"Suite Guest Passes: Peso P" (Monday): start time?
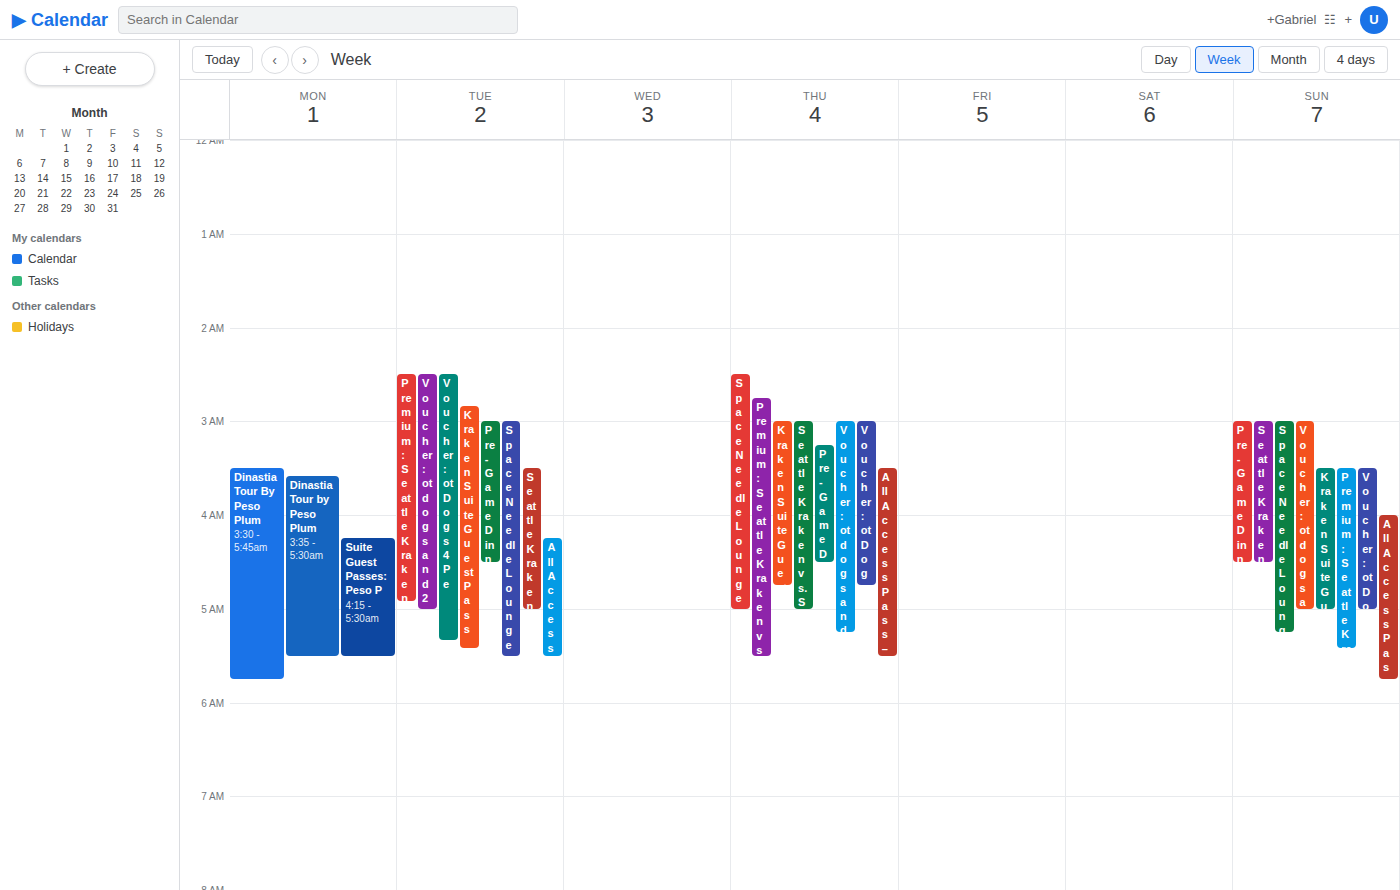
04:15